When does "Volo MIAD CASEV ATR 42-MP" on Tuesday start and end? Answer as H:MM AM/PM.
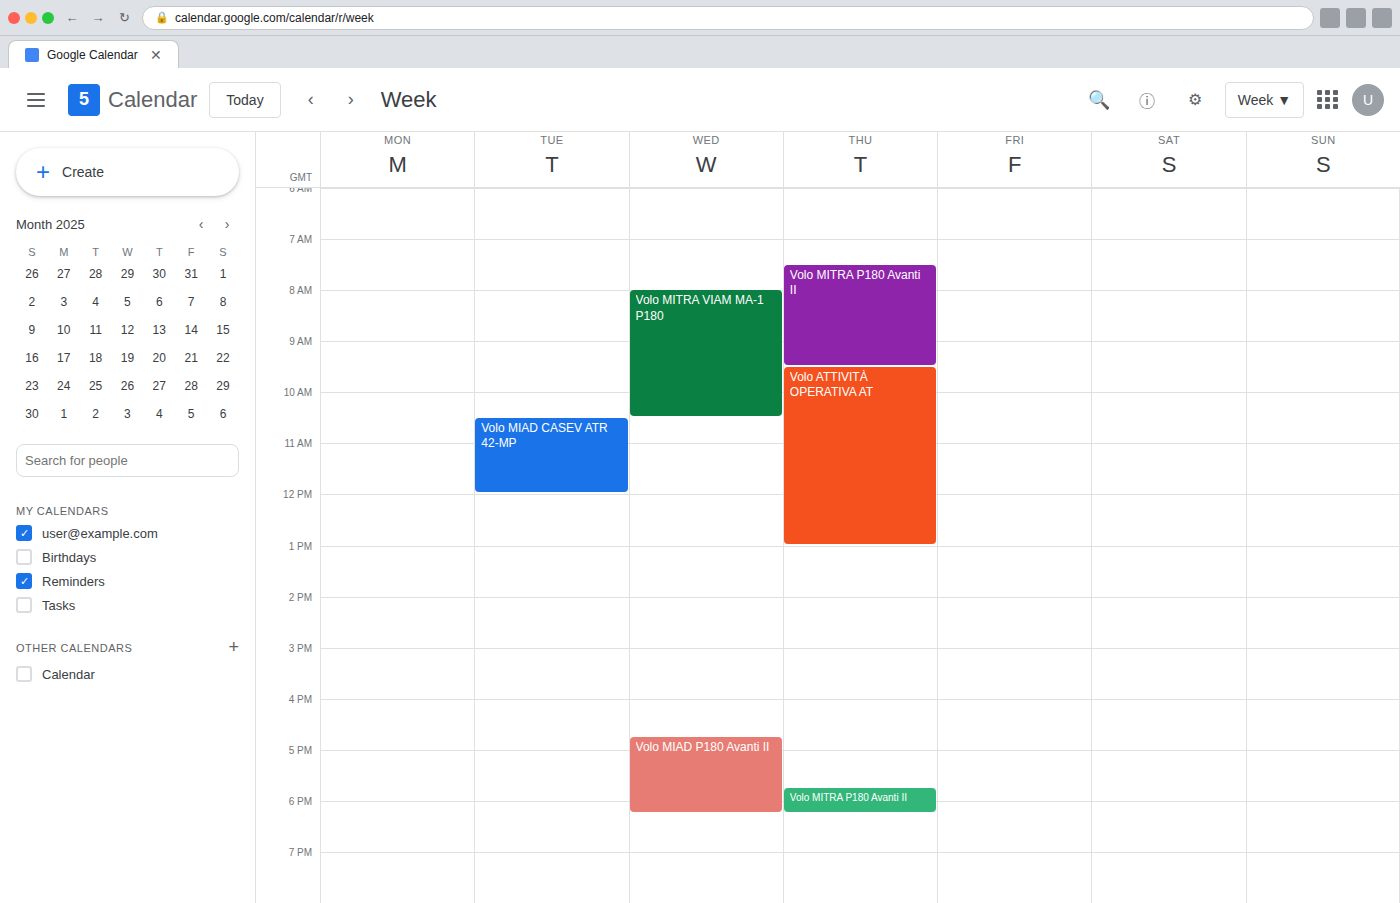
10:30 AM to 12:00 PM